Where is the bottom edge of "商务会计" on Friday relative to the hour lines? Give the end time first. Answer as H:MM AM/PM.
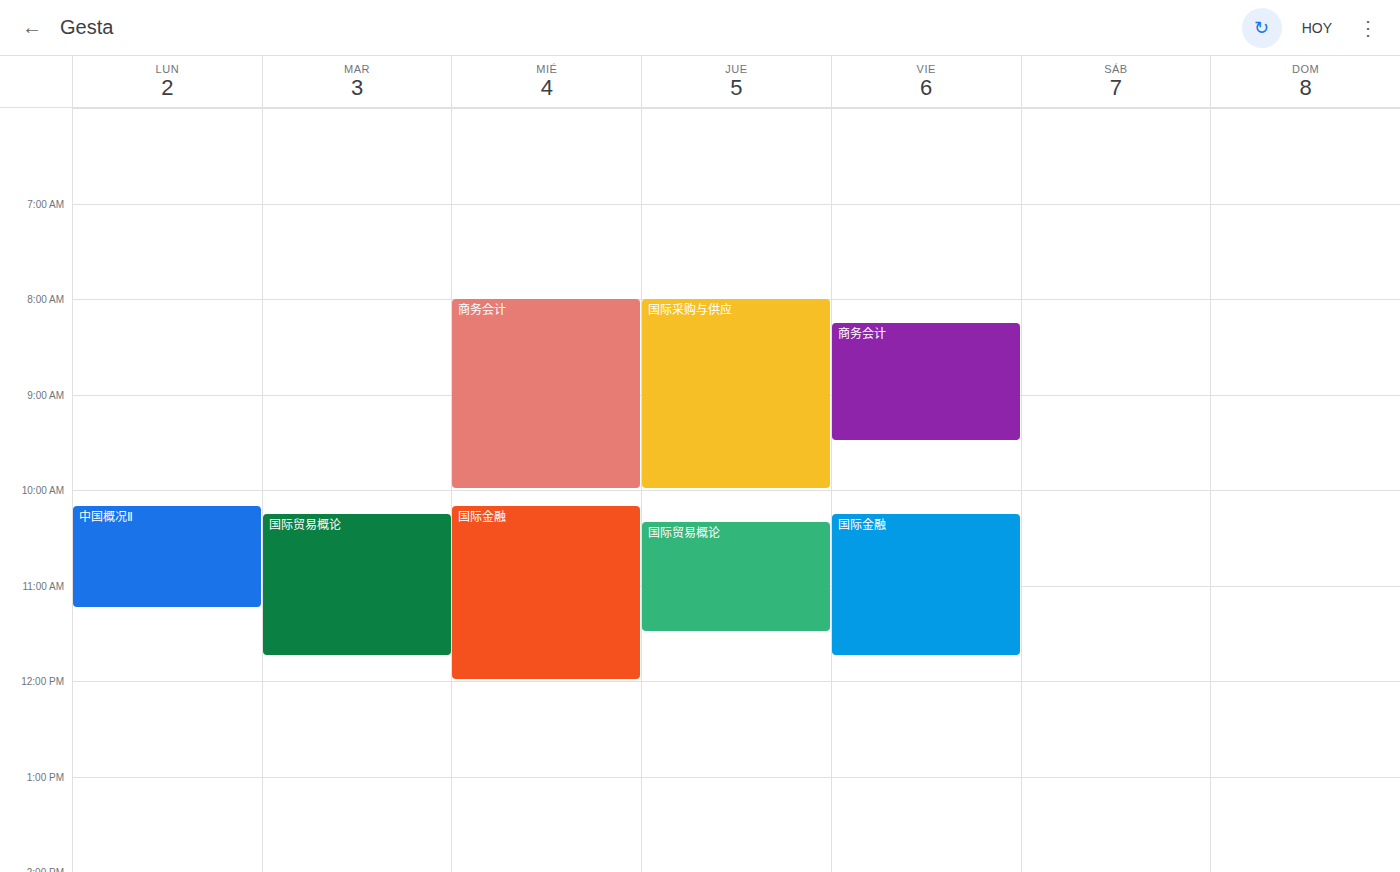
9:30 AM -- halfway between the 9 AM and 10 AM lines.